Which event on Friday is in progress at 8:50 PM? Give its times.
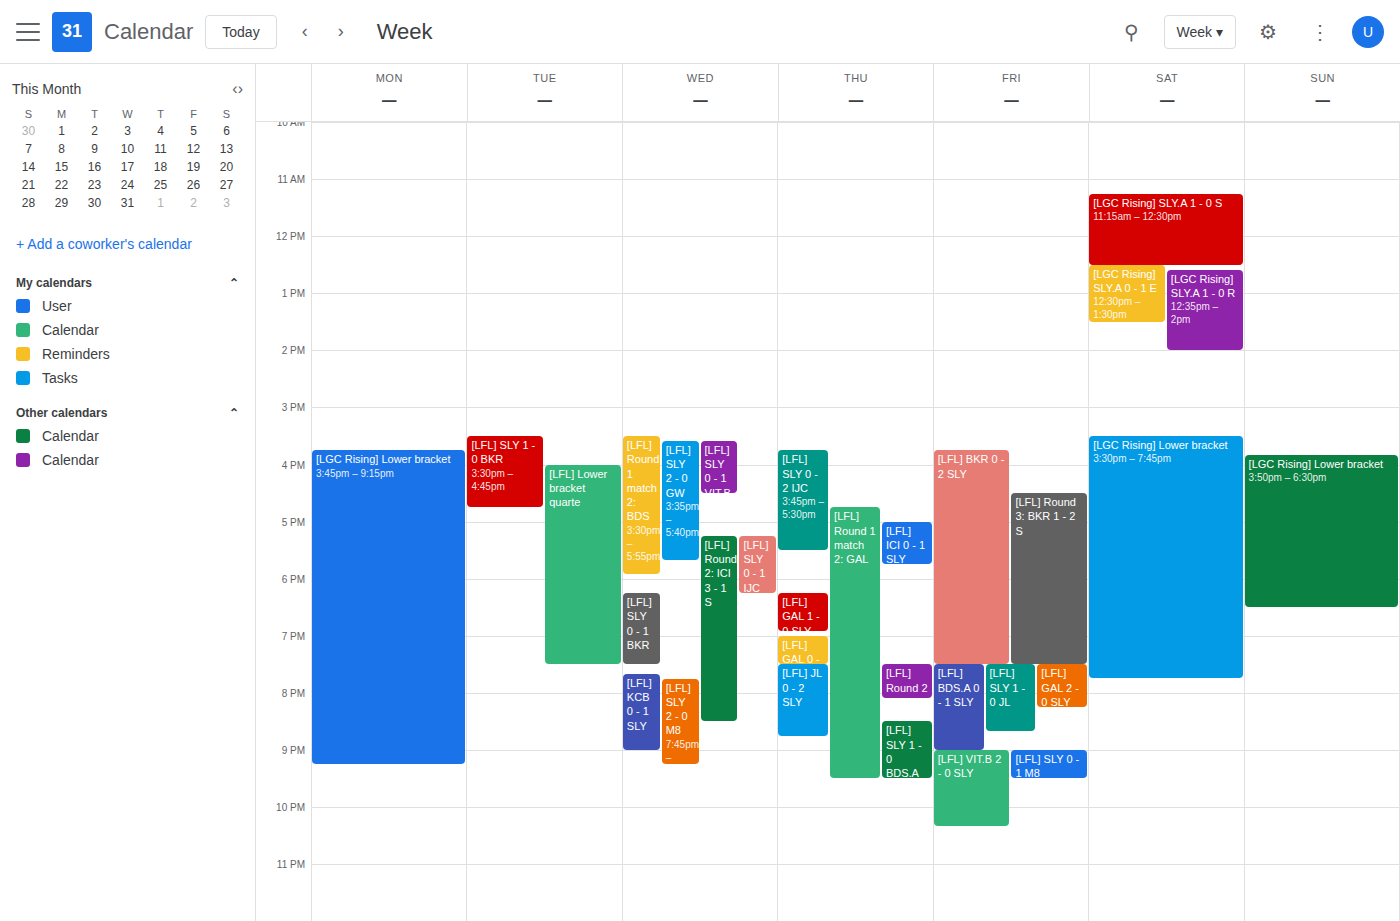
"[LFL] BDS.A 0 - 1 SLY", 7:30 PM to 9:00 PM